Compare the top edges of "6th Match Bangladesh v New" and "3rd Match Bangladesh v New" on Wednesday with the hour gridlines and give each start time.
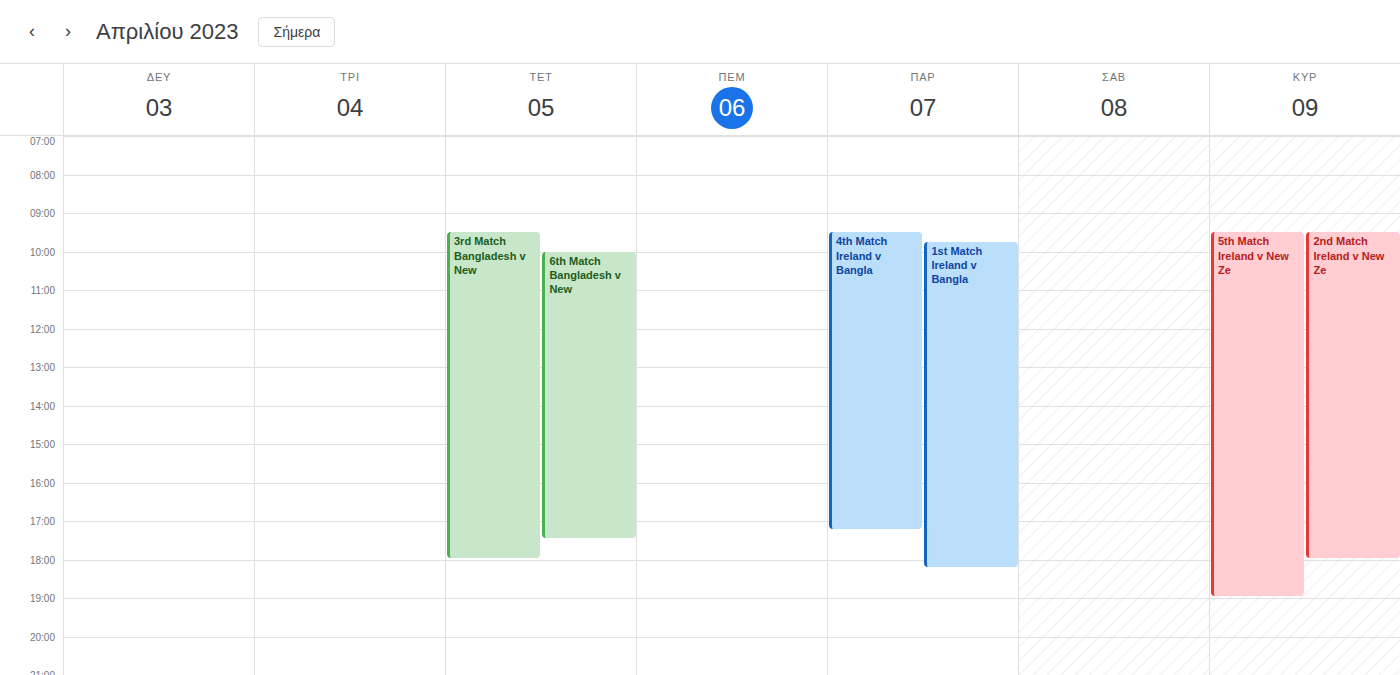
"6th Match Bangladesh v New": 10:00 AM, exactly on the 10 AM line. "3rd Match Bangladesh v New": 9:30 AM, halfway between the 9 AM and 10 AM lines.